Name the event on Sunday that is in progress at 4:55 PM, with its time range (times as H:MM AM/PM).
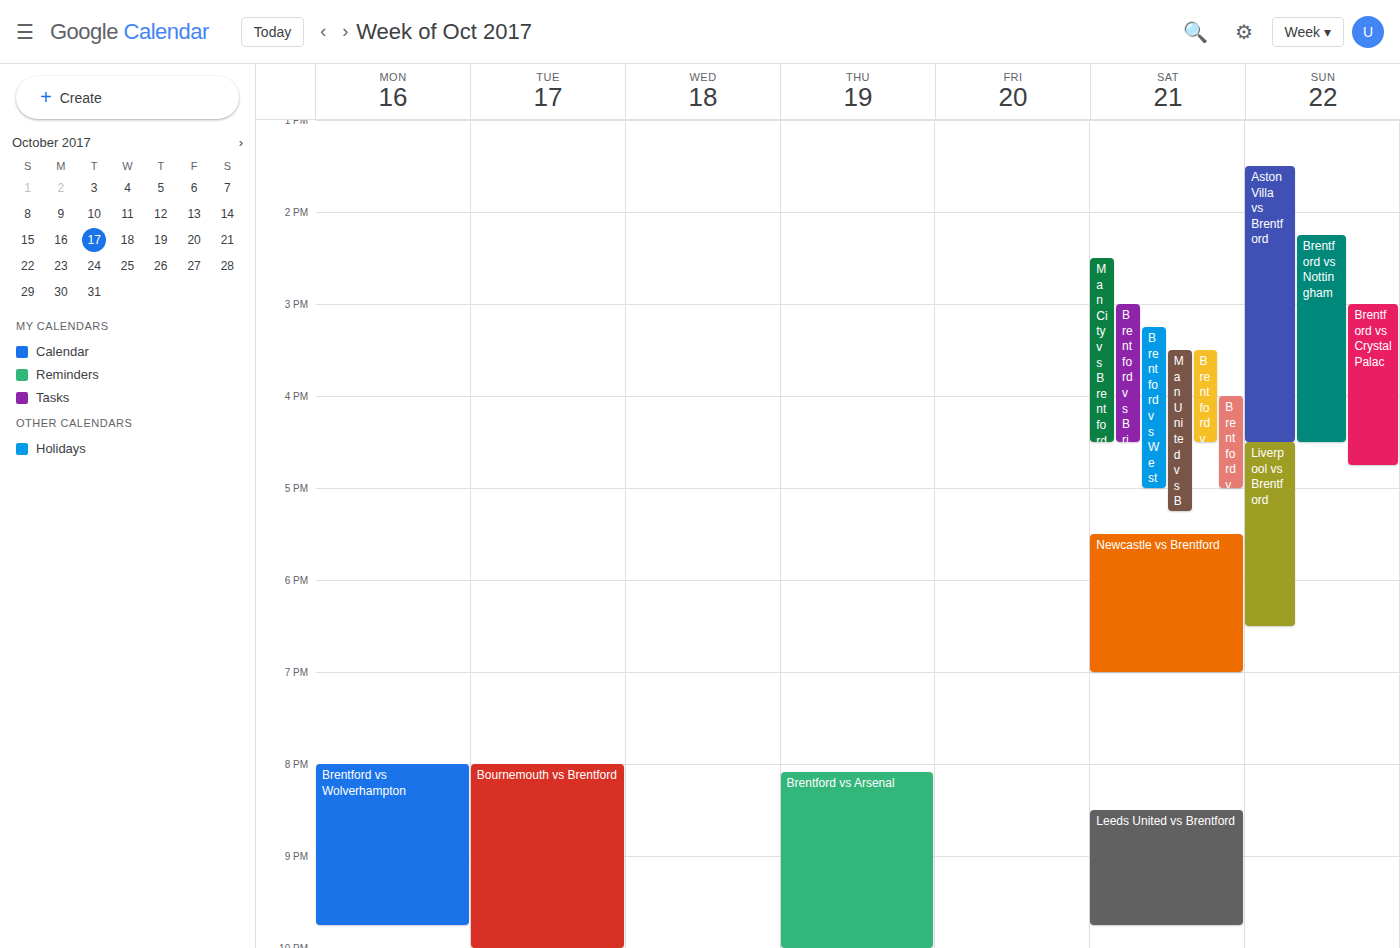
"Liverpool vs Brentford", 4:30 PM to 6:30 PM